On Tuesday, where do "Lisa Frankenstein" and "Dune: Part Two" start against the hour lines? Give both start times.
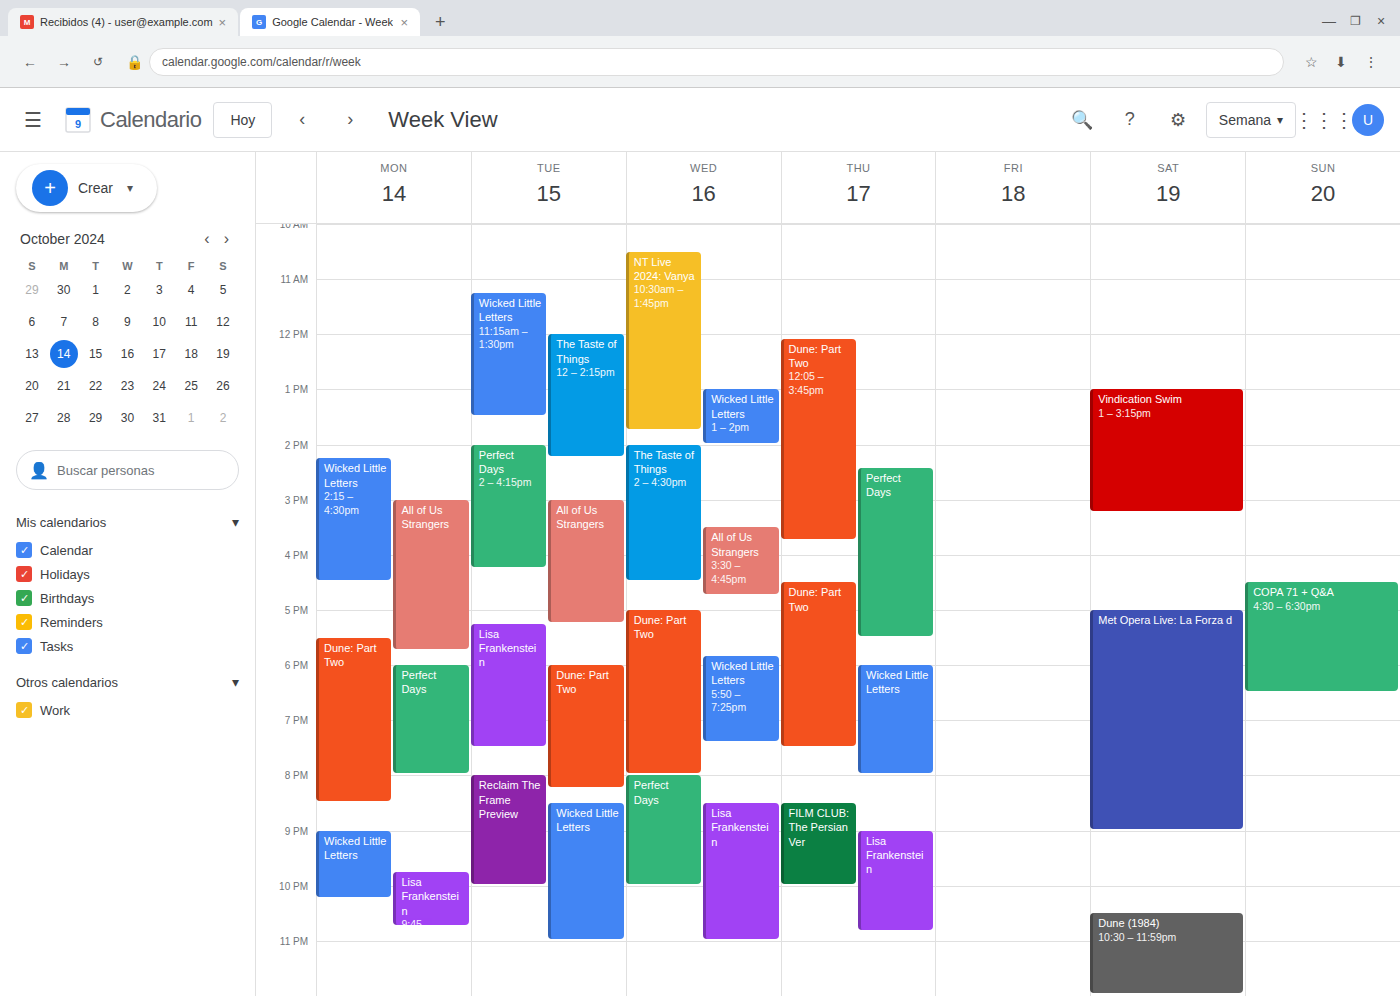
"Lisa Frankenstein": 5:15 PM, neither: a quarter of the way from the 5 PM line to the 6 PM line. "Dune: Part Two": 6:00 PM, exactly on the 6 PM line.